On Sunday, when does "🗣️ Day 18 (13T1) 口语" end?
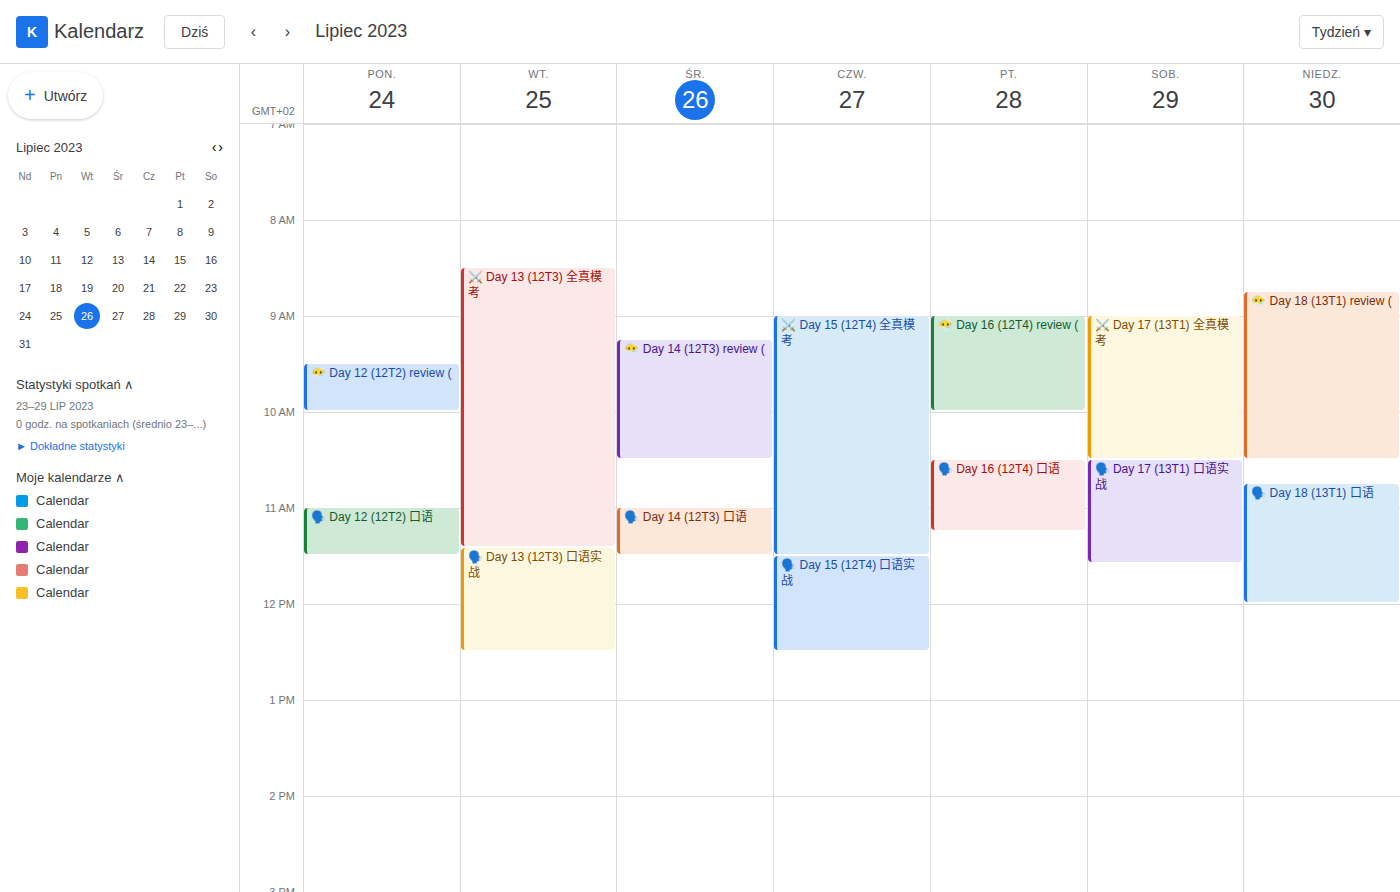
12:00 PM